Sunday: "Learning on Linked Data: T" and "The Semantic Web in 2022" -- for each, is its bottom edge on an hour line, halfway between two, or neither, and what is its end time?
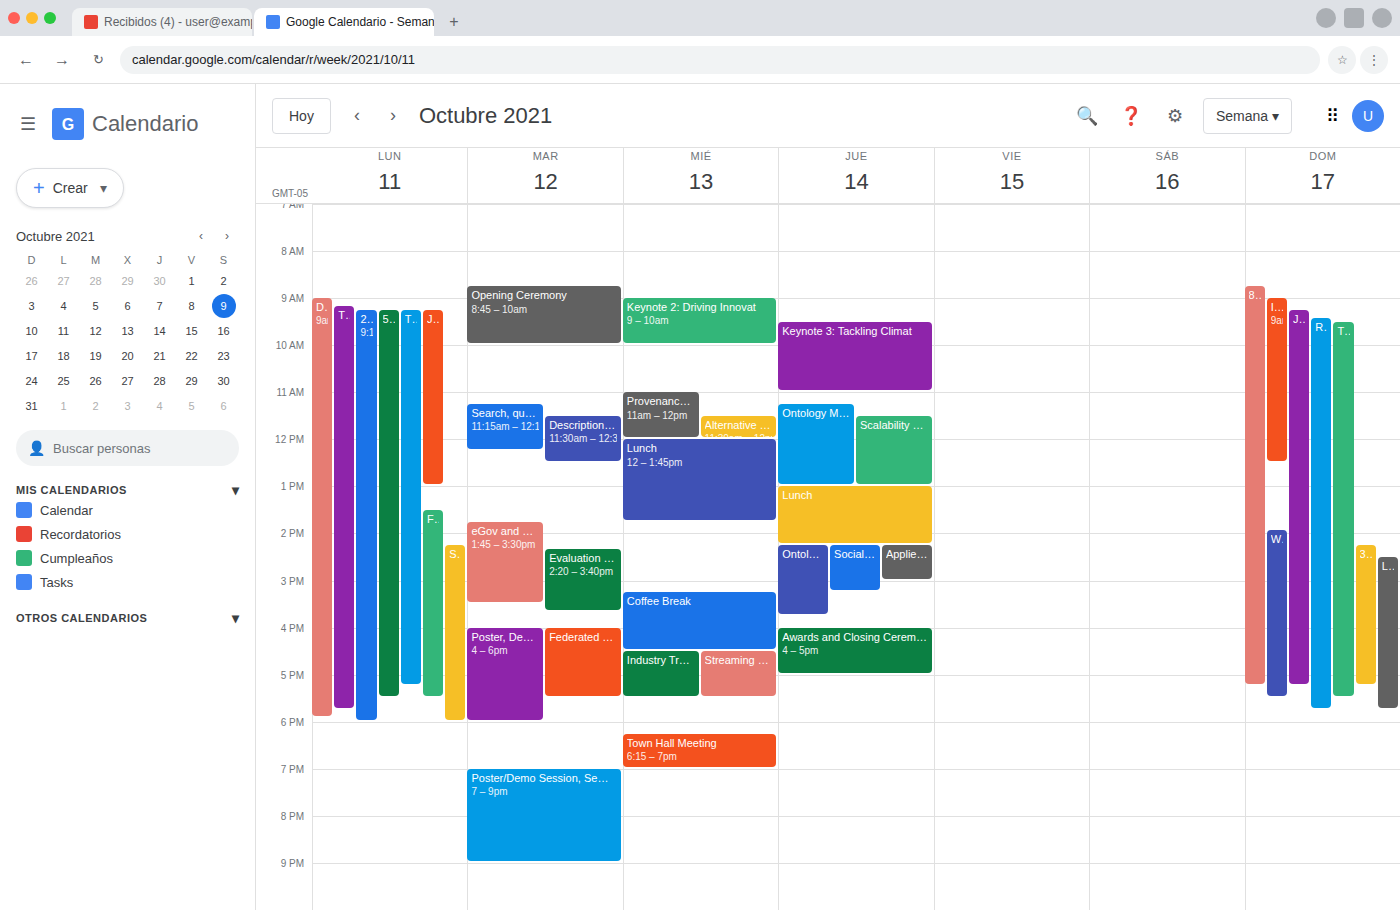
"Learning on Linked Data: T": 5:45 PM, neither: three quarters of the way from the 5 PM line to the 6 PM line. "The Semantic Web in 2022": 5:30 PM, halfway between the 5 PM and 6 PM lines.